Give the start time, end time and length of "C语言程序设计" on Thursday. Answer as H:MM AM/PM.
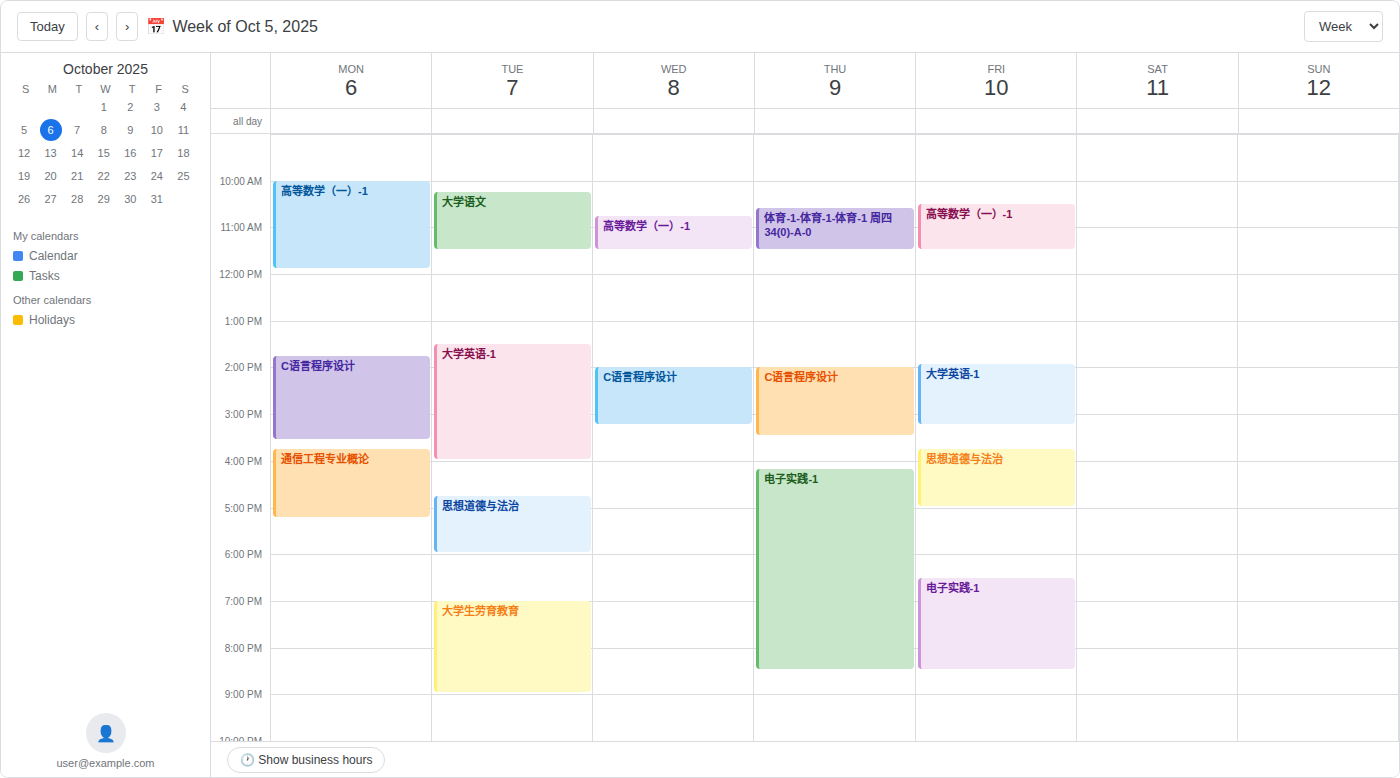
2:00 PM to 3:30 PM, 1 hour 30 minutes